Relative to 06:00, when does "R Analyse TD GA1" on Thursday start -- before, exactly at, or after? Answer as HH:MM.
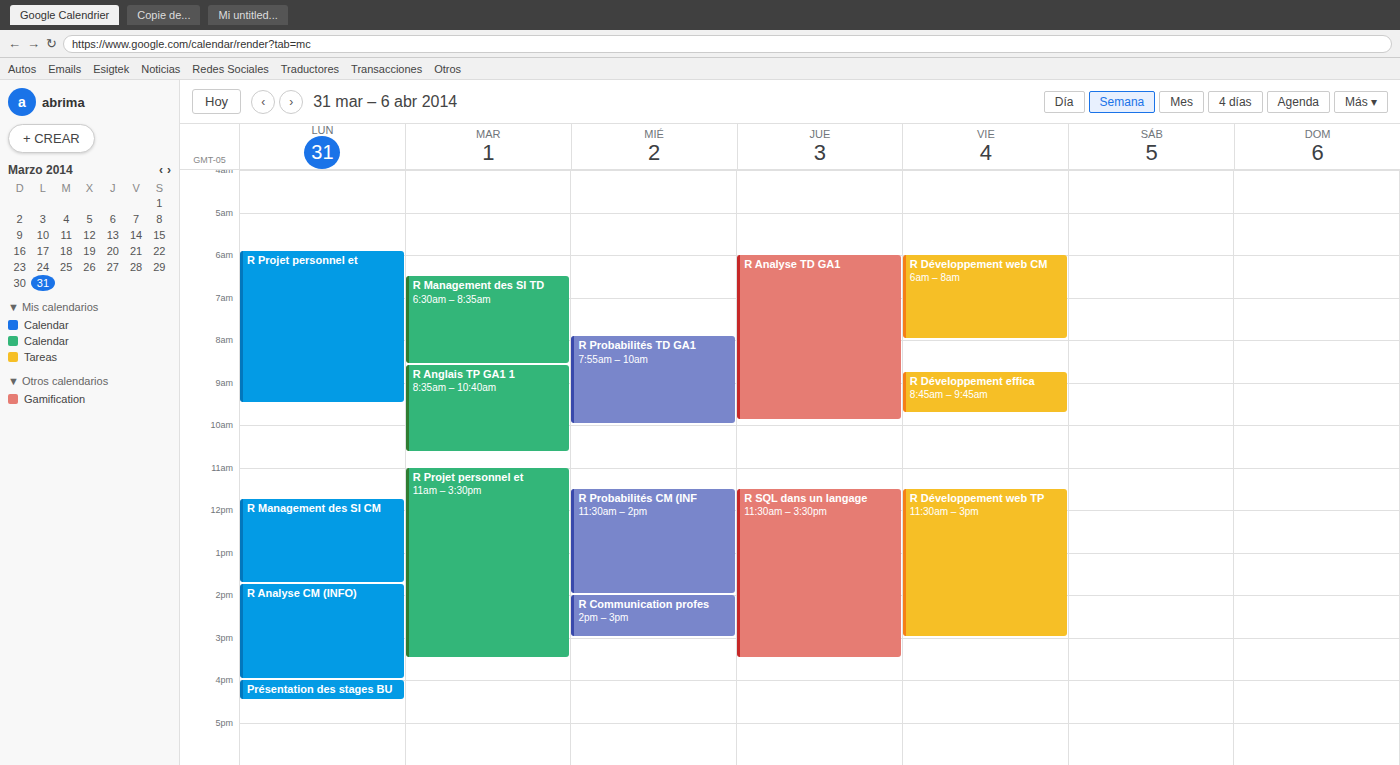
06:00 -- exactly at 06:00, on the 06:00 line.